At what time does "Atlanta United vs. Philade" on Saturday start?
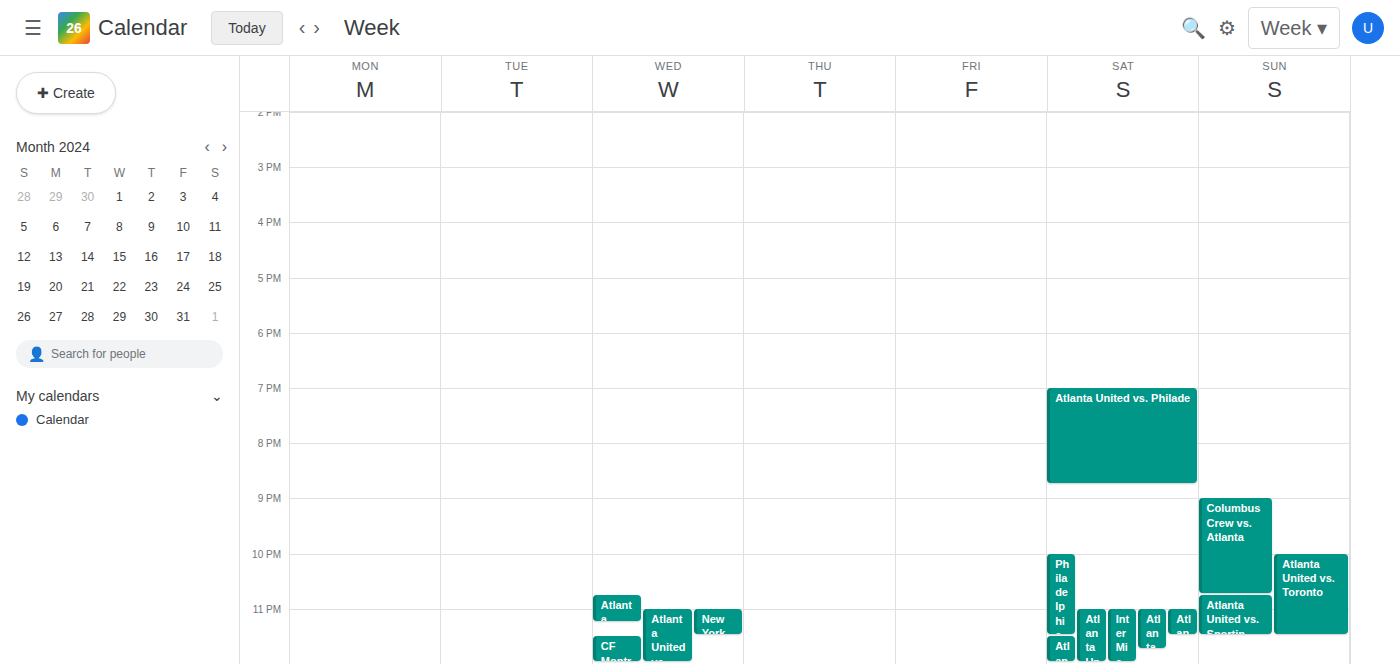
7:00 PM